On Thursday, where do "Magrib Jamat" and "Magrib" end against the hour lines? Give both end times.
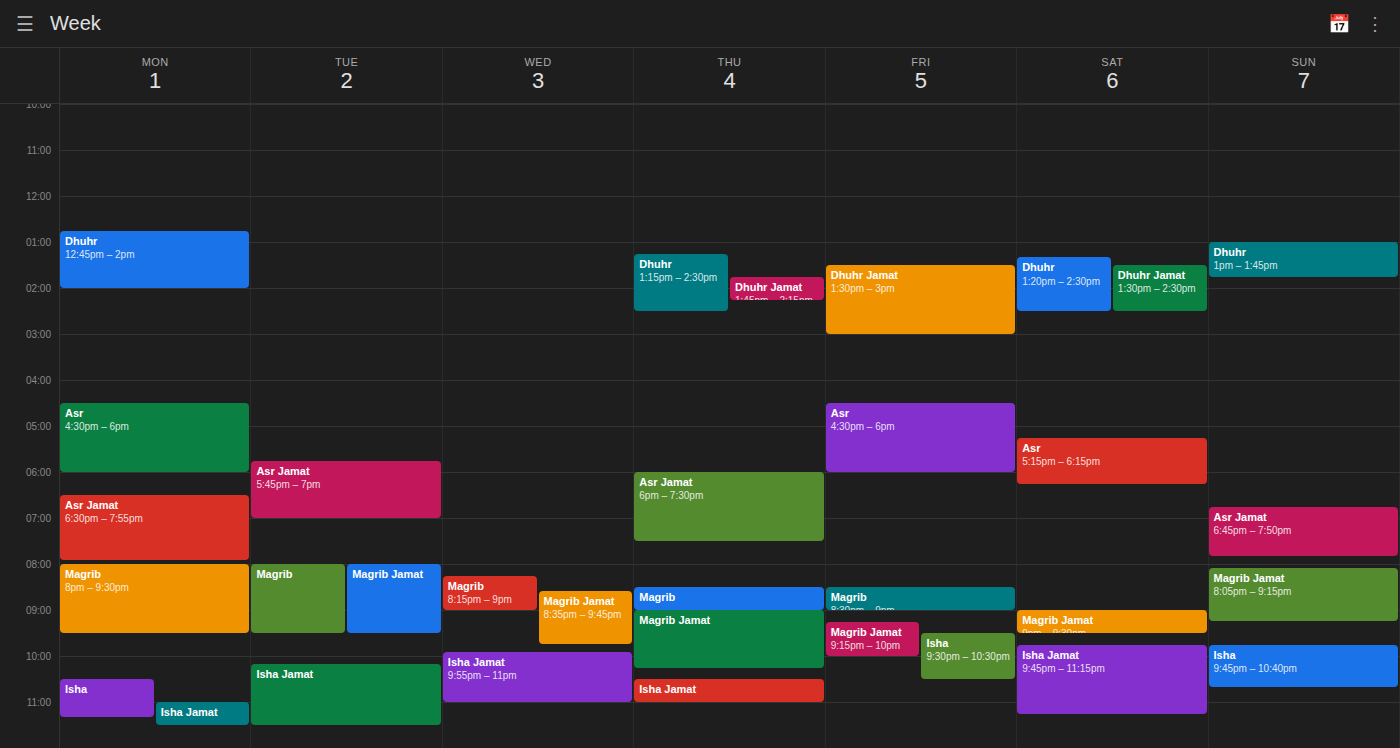
"Magrib Jamat": 10:15 PM, neither: a quarter of the way from the 10 PM line to the 11 PM line. "Magrib": 9:00 PM, exactly on the 9 PM line.